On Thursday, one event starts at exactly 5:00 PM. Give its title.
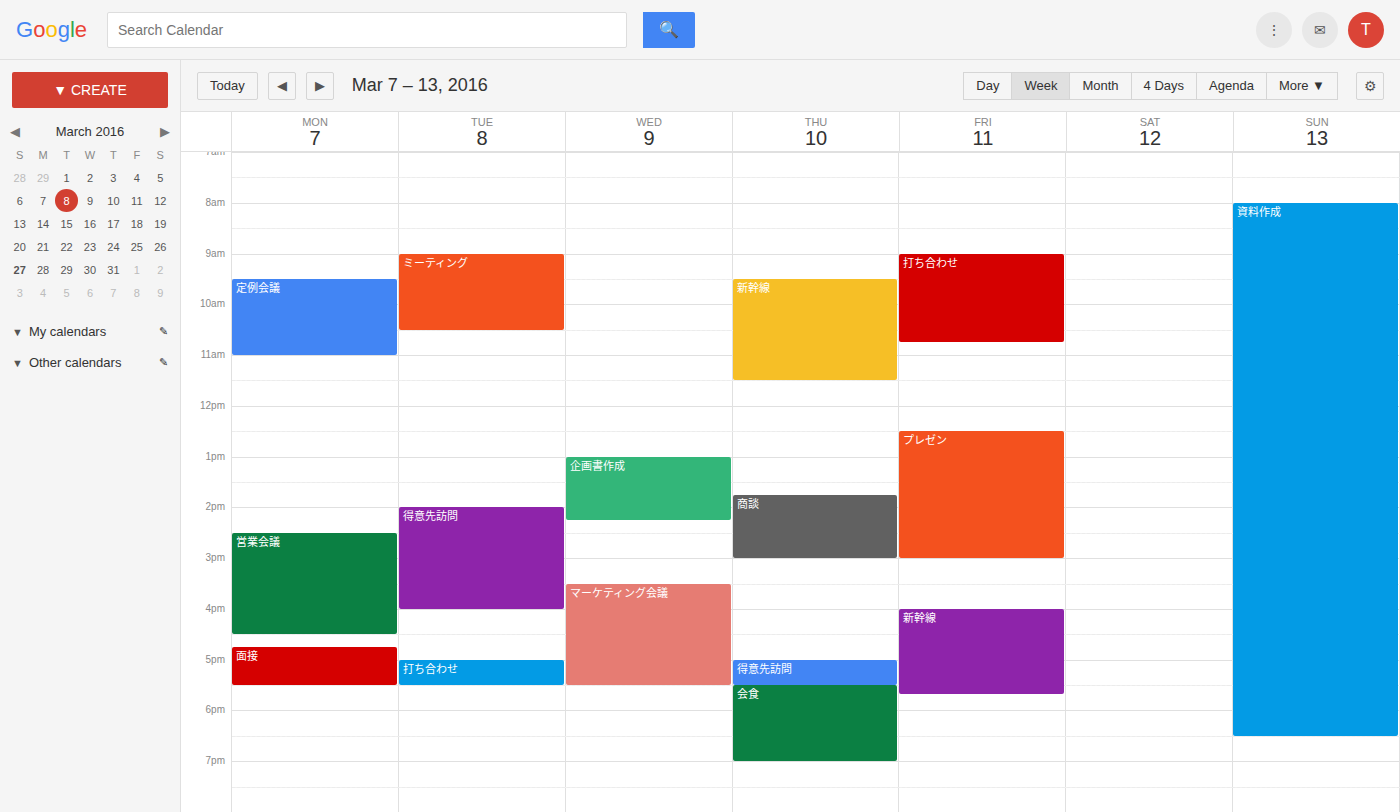
"得意先訪問"